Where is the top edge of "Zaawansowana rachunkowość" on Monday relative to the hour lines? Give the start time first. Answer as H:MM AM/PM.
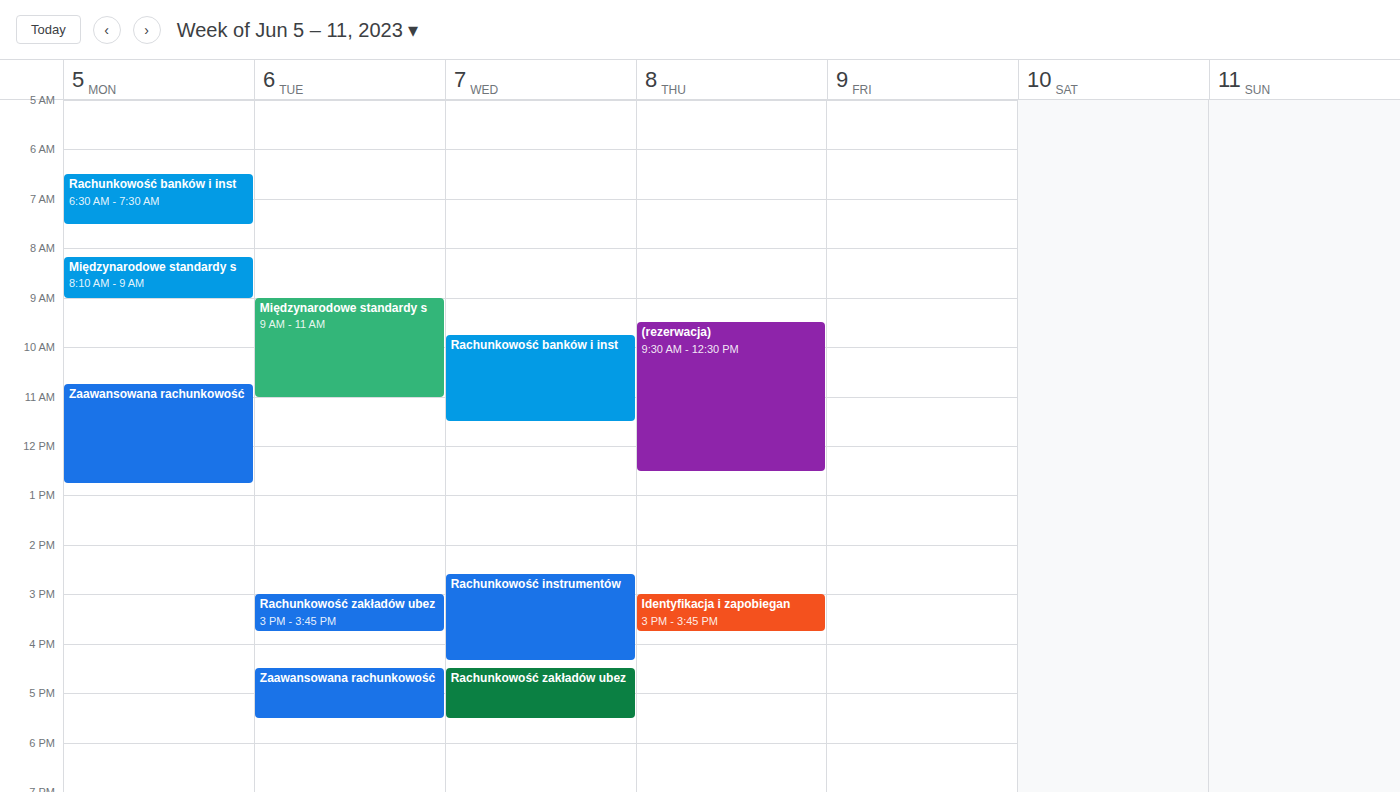
10:45 AM -- neither: three quarters of the way from the 10 AM line to the 11 AM line.